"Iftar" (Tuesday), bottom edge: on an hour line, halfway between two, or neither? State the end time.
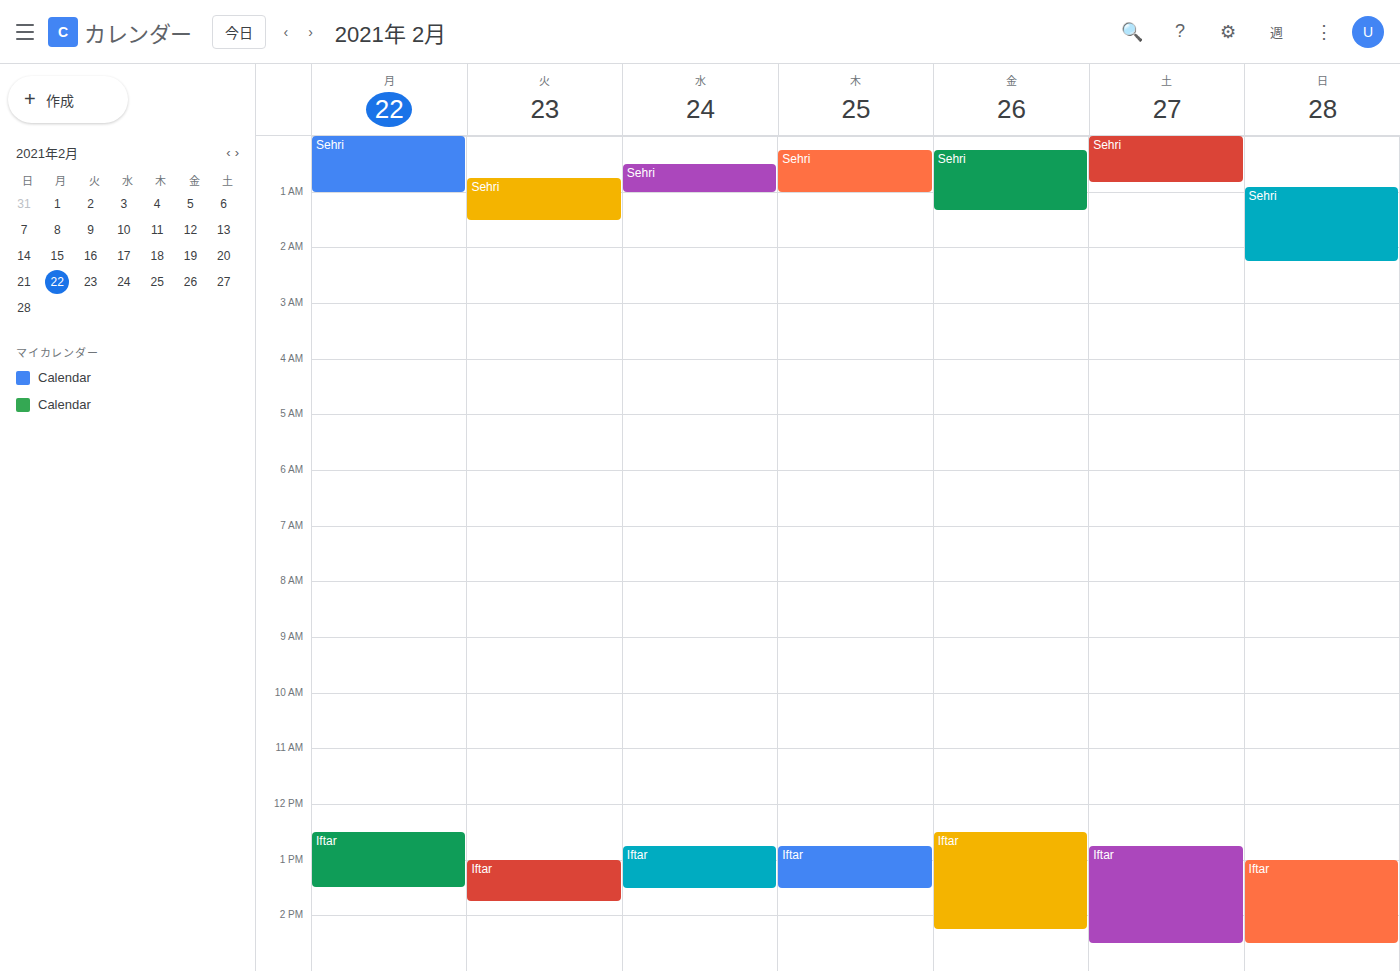
1:45 PM -- neither: three quarters of the way from the 1 PM line to the 2 PM line.